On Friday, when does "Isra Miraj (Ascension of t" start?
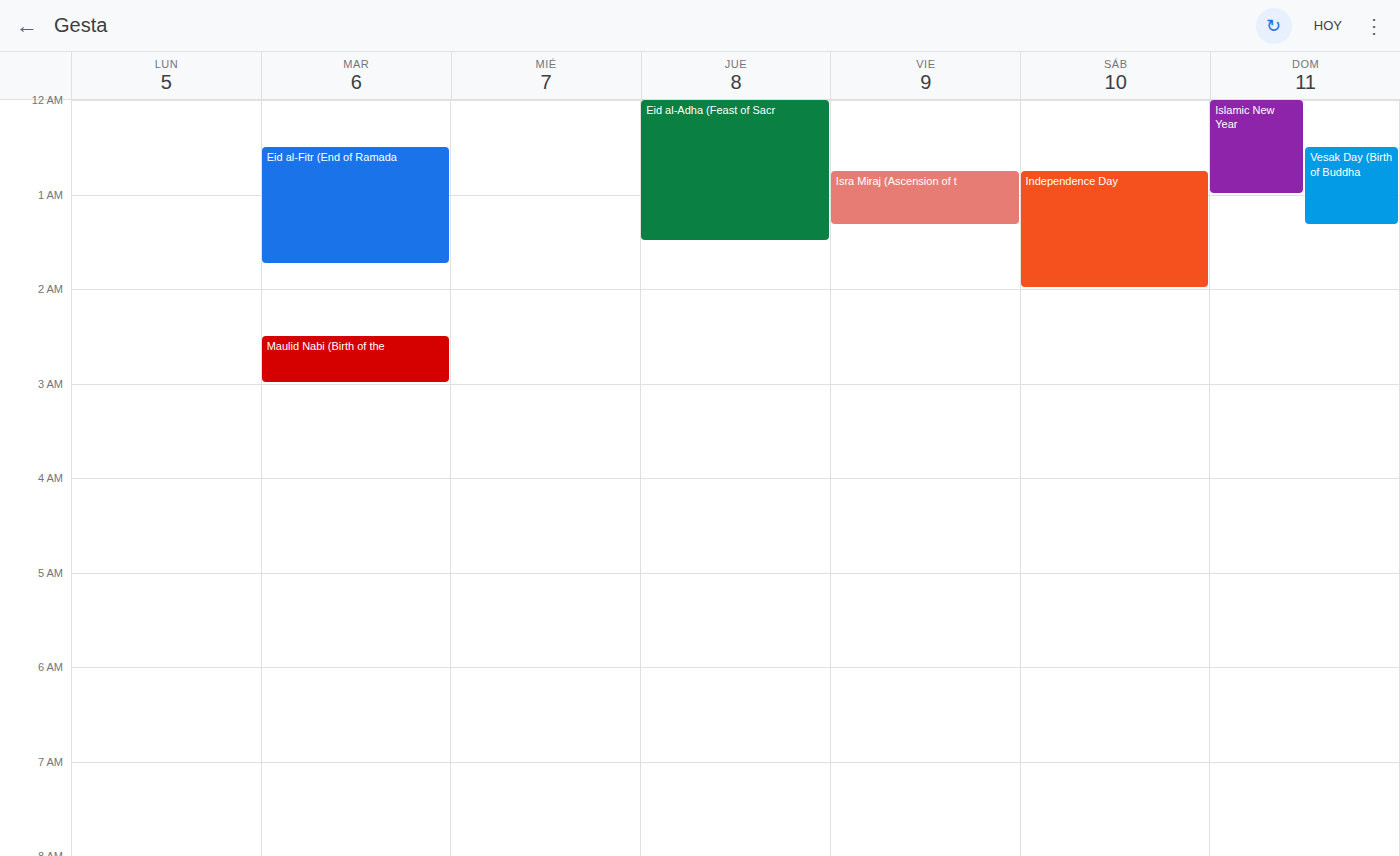
12:45 AM